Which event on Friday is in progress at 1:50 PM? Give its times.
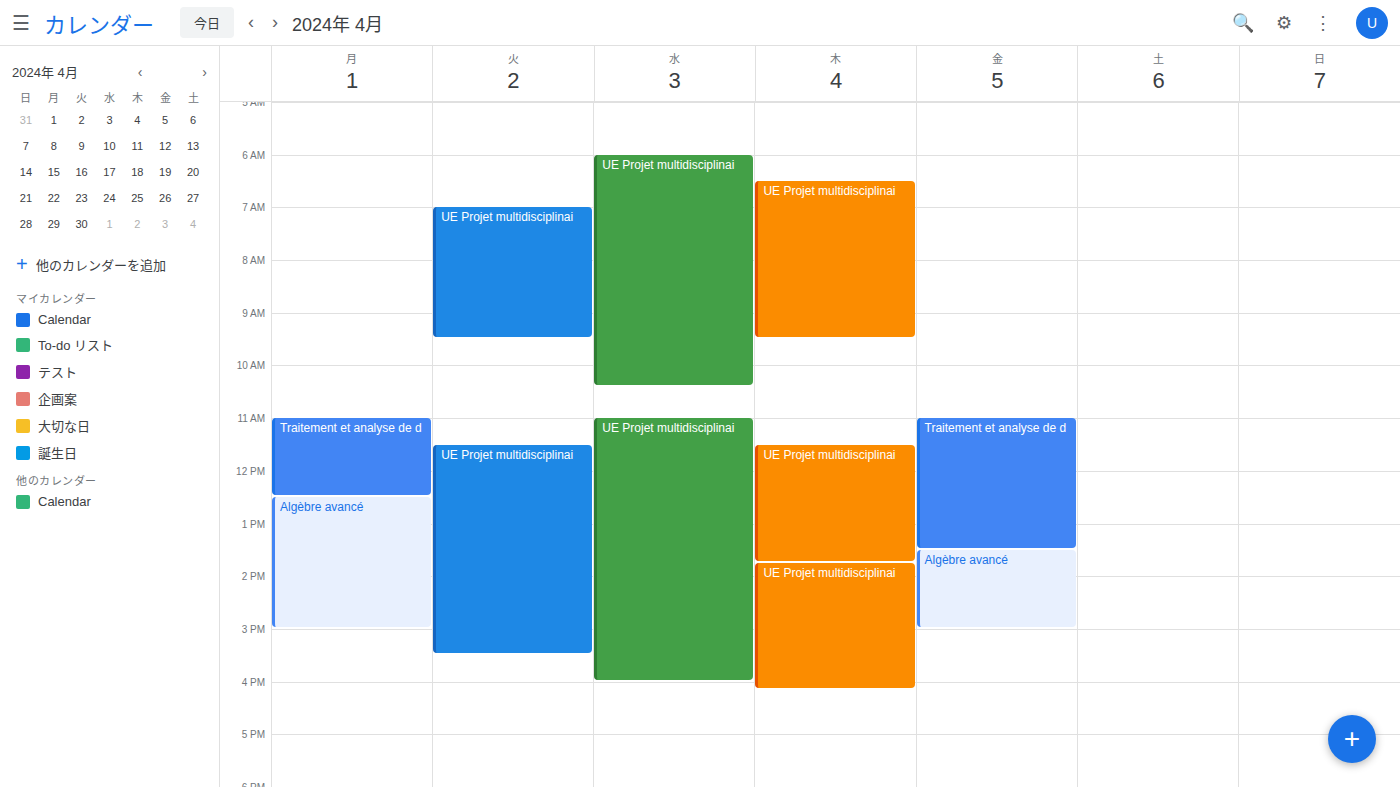
"Algèbre avancé", 1:30 PM to 3:00 PM